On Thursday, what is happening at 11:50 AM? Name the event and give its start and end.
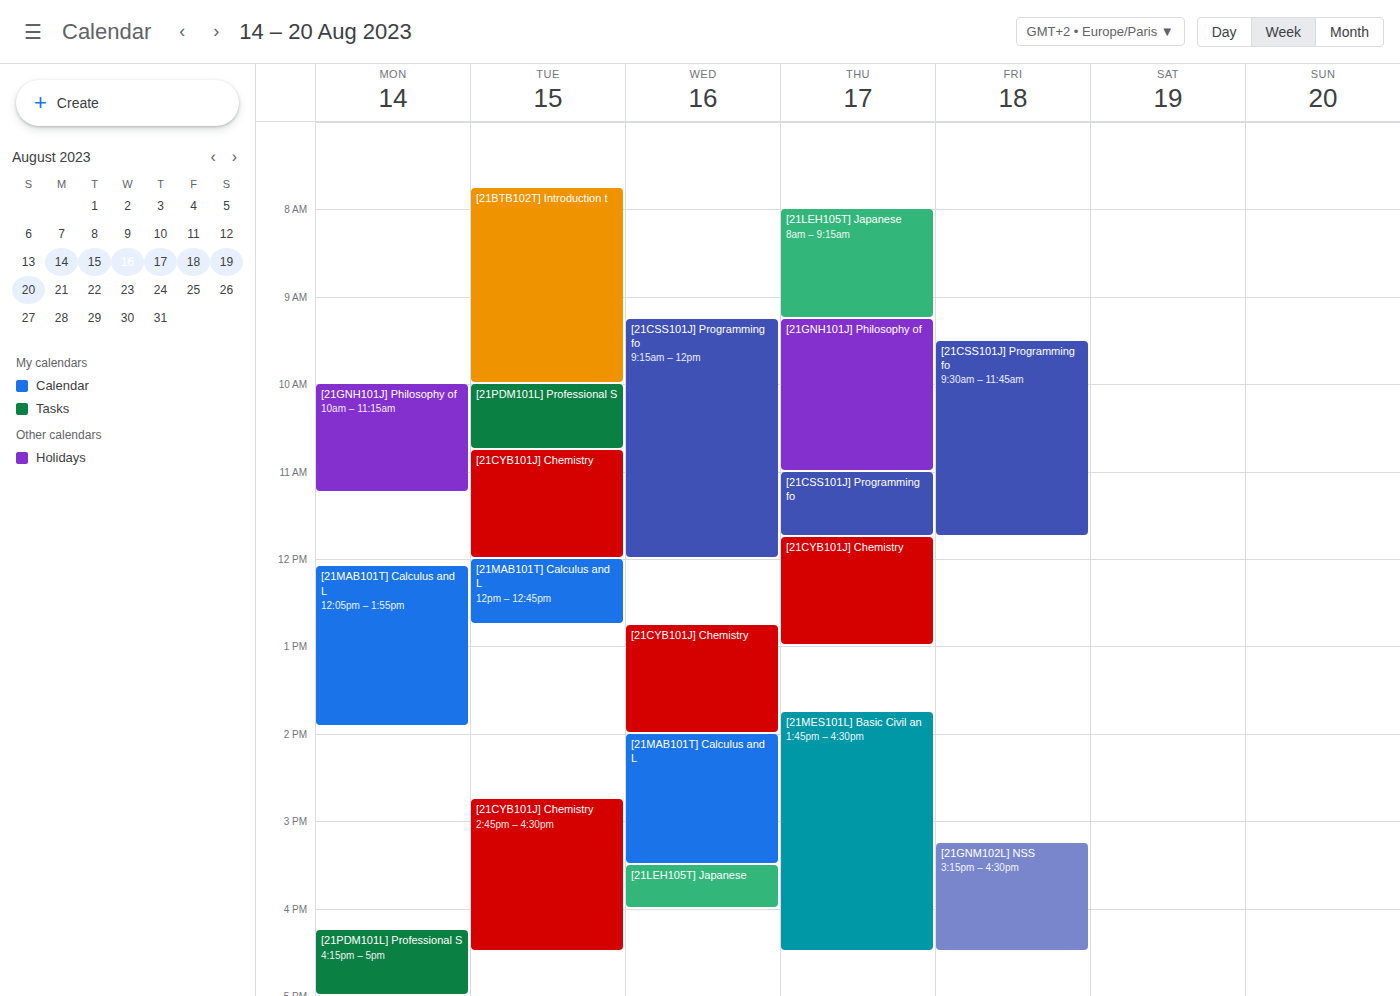
"[21CYB101J] Chemistry", 11:45 AM to 1:00 PM